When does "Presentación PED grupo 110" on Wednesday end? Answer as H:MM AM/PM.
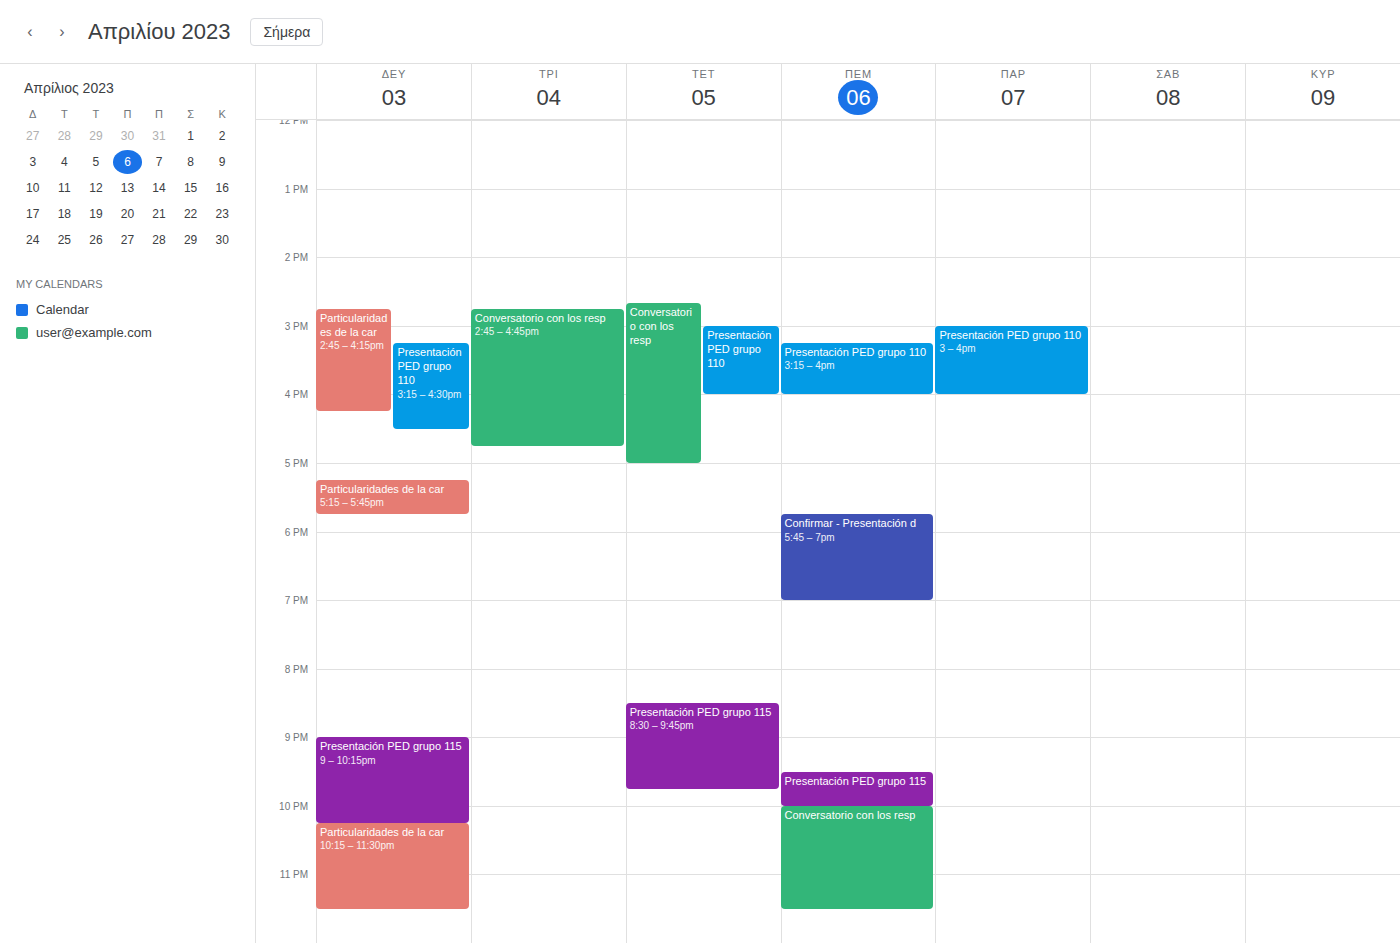
4:00 PM